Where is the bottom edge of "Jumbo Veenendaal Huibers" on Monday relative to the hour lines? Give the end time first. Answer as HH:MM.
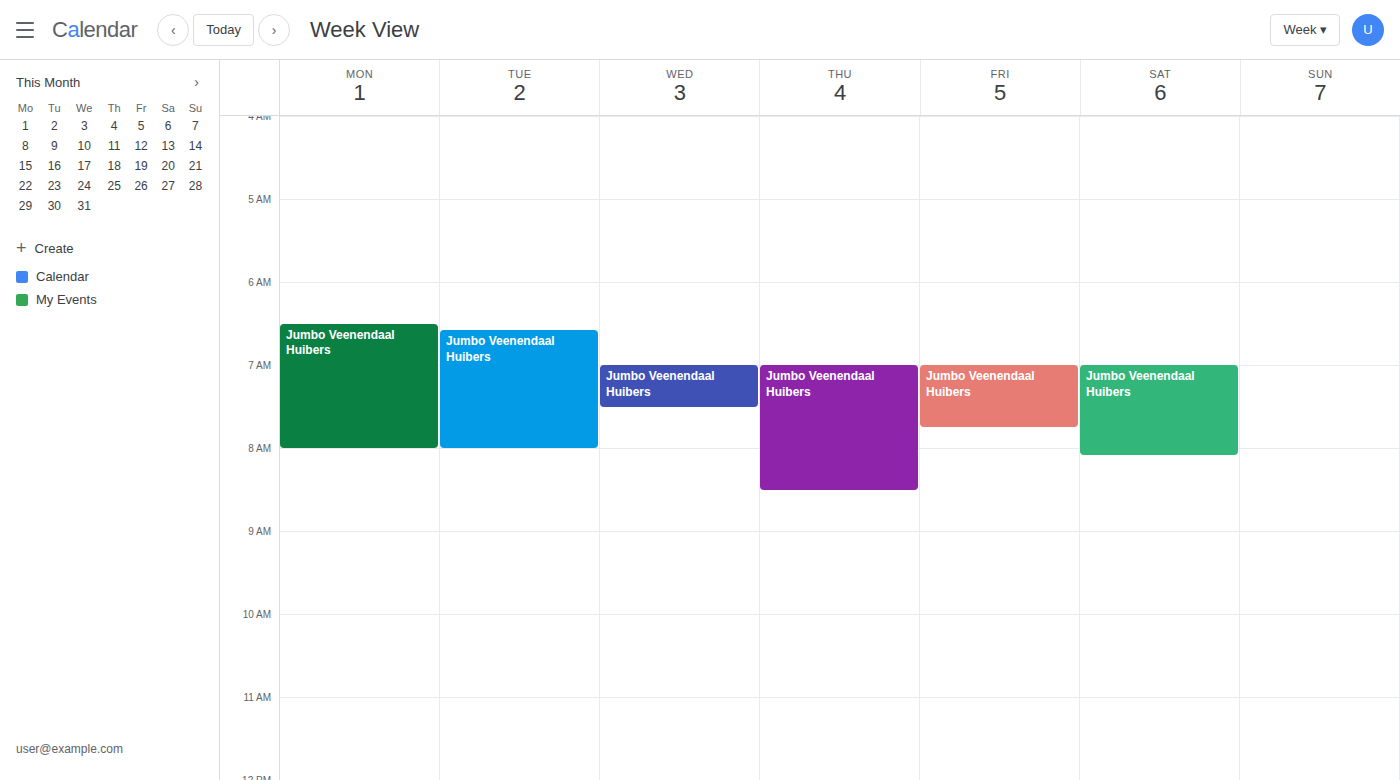
08:00 -- exactly on the 08:00 line.